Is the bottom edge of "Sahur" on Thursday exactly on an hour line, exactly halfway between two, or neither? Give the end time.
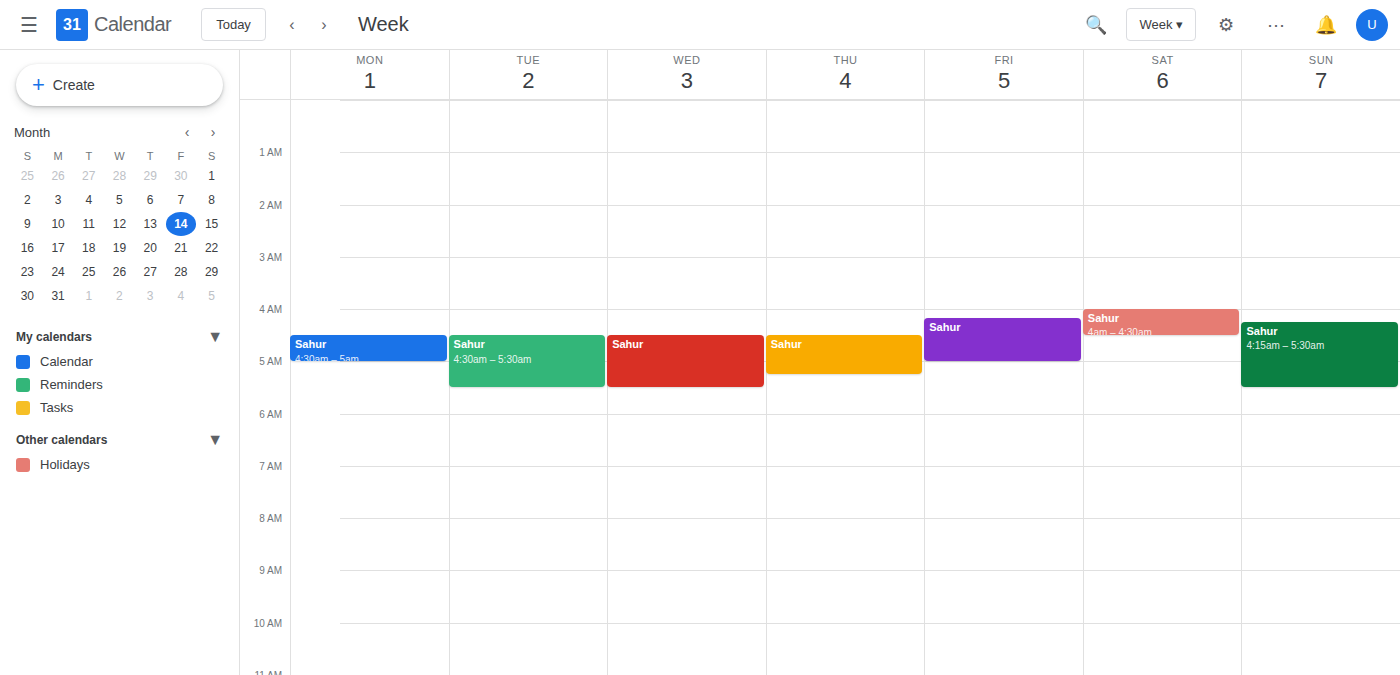
5:15 AM -- neither: a quarter of the way from the 5 AM line to the 6 AM line.